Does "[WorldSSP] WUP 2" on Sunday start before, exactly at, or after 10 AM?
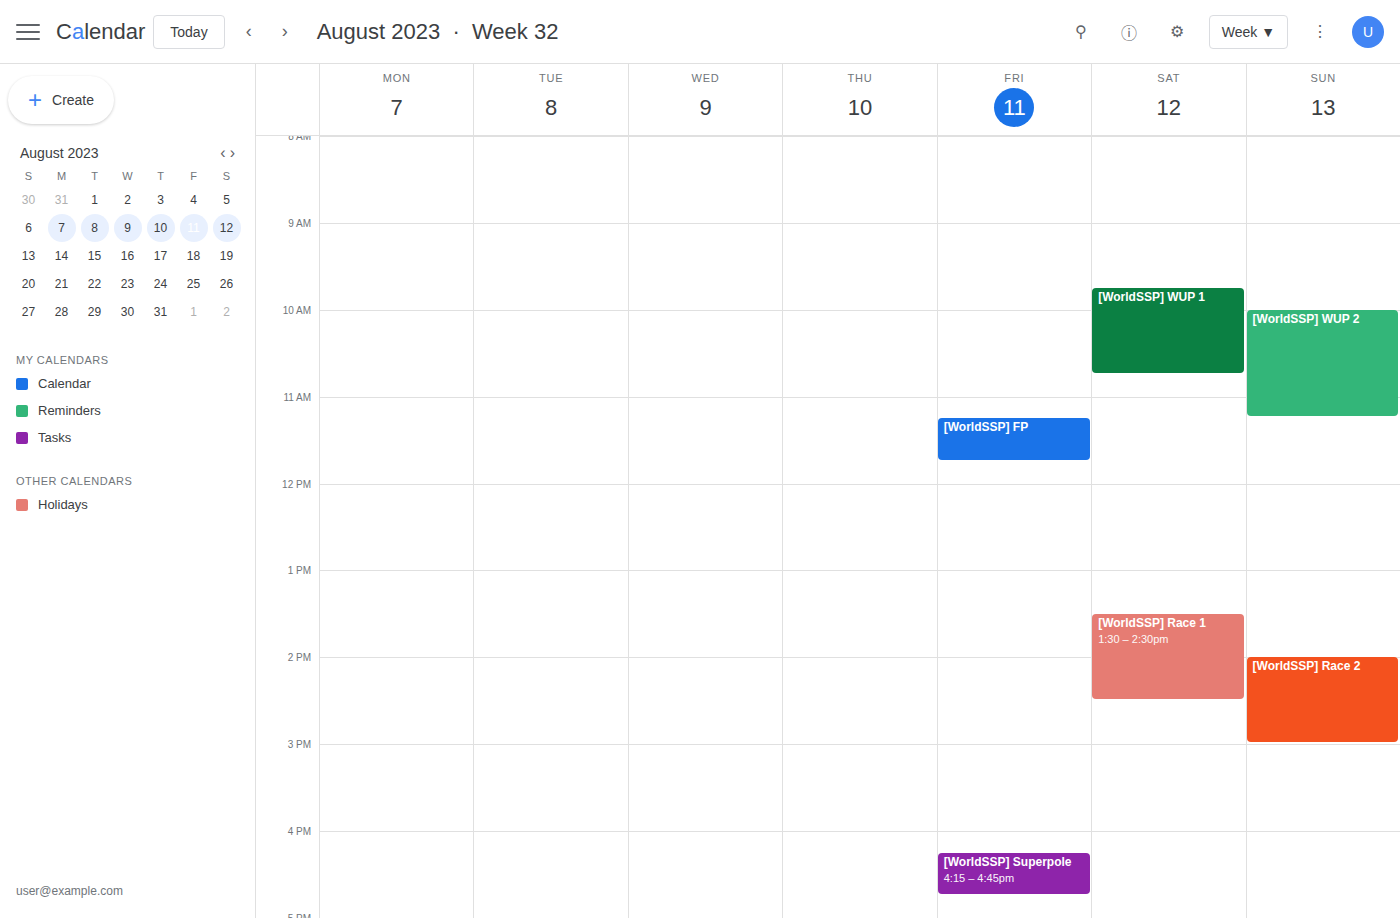
10:00 AM -- exactly at 10 AM, on the 10 AM line.